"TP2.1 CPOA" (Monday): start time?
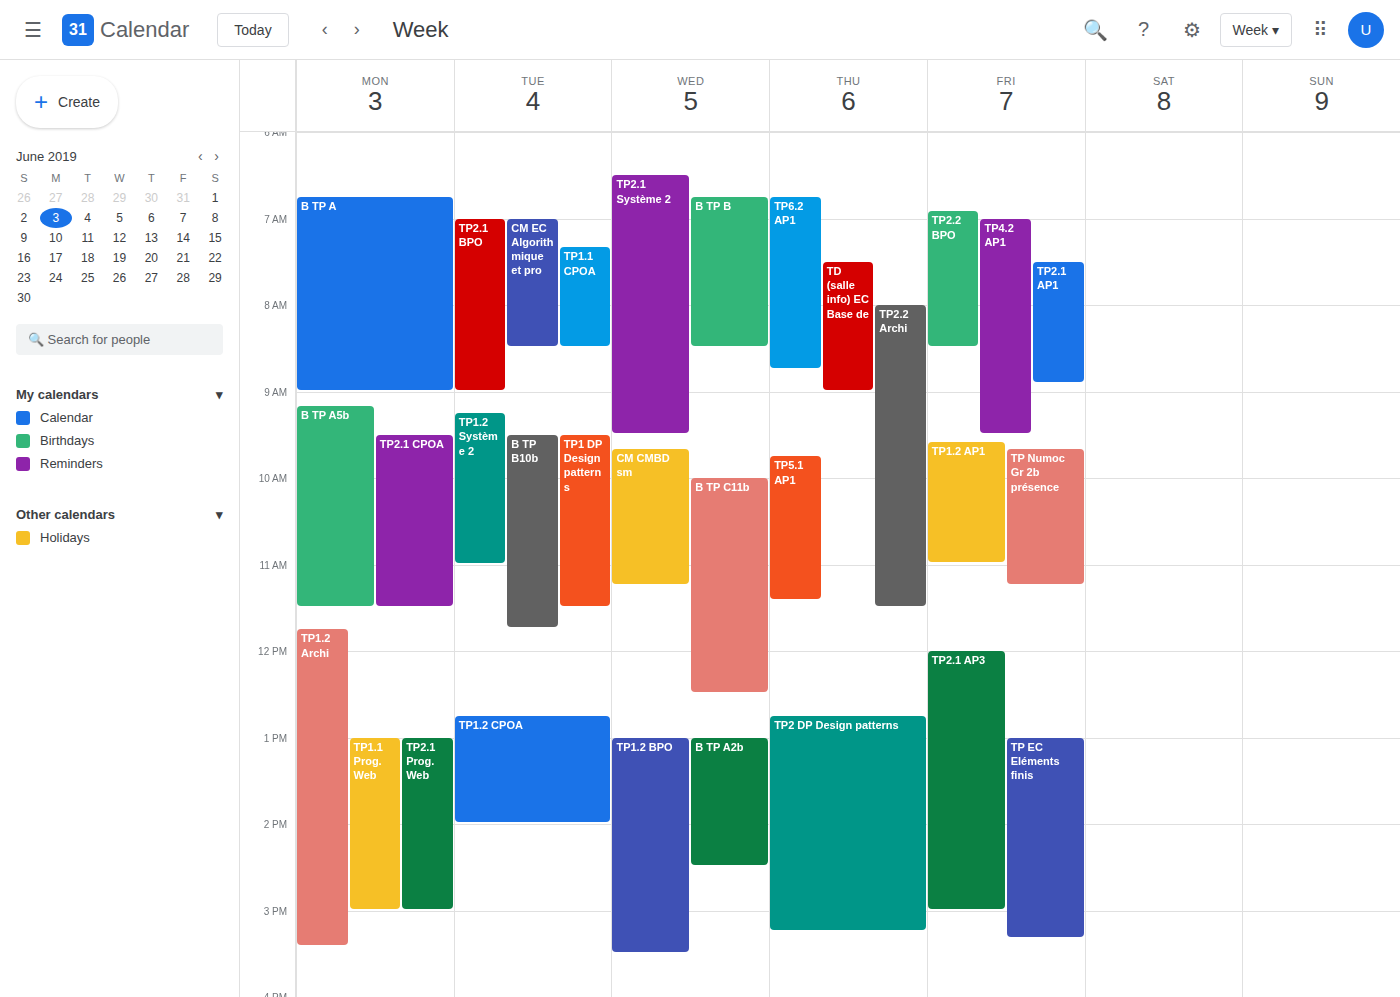
9:30 AM